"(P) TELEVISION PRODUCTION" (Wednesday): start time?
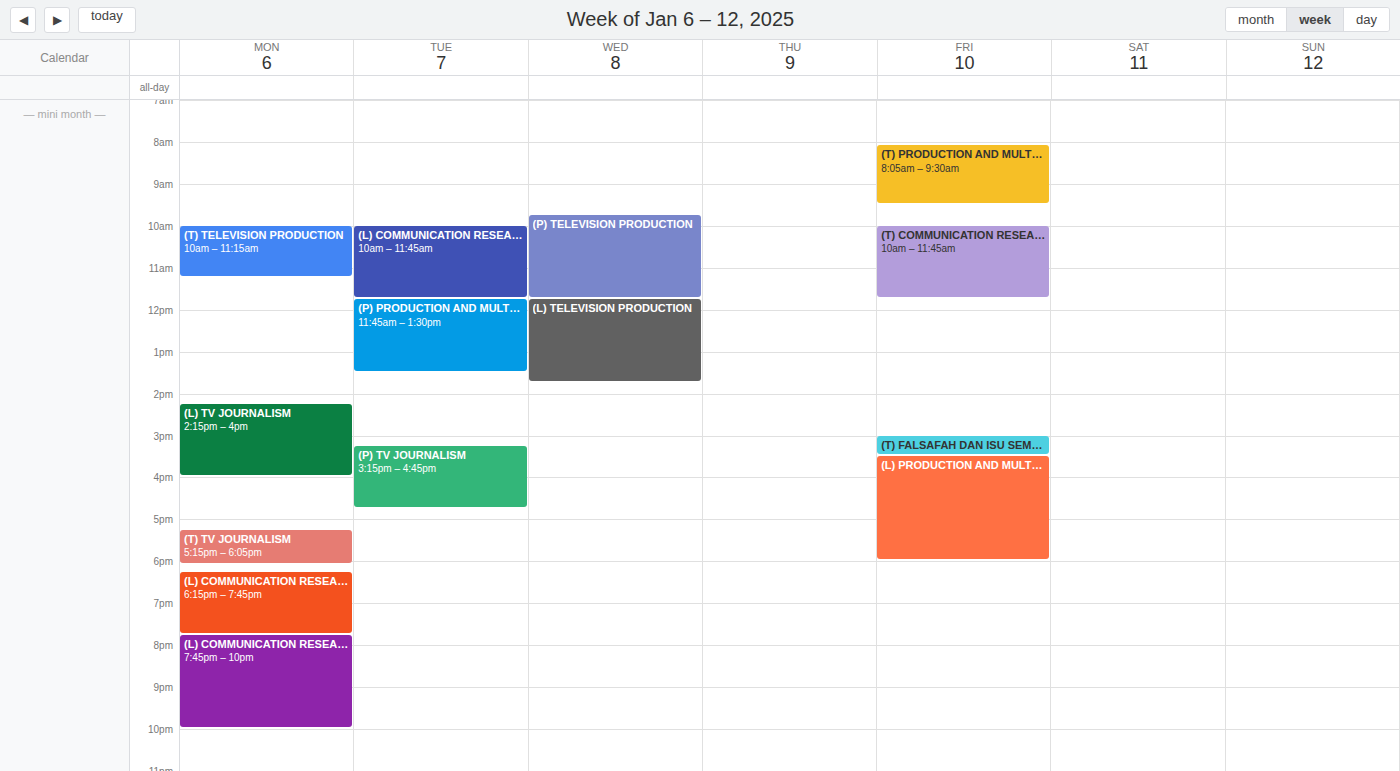
9:45 AM